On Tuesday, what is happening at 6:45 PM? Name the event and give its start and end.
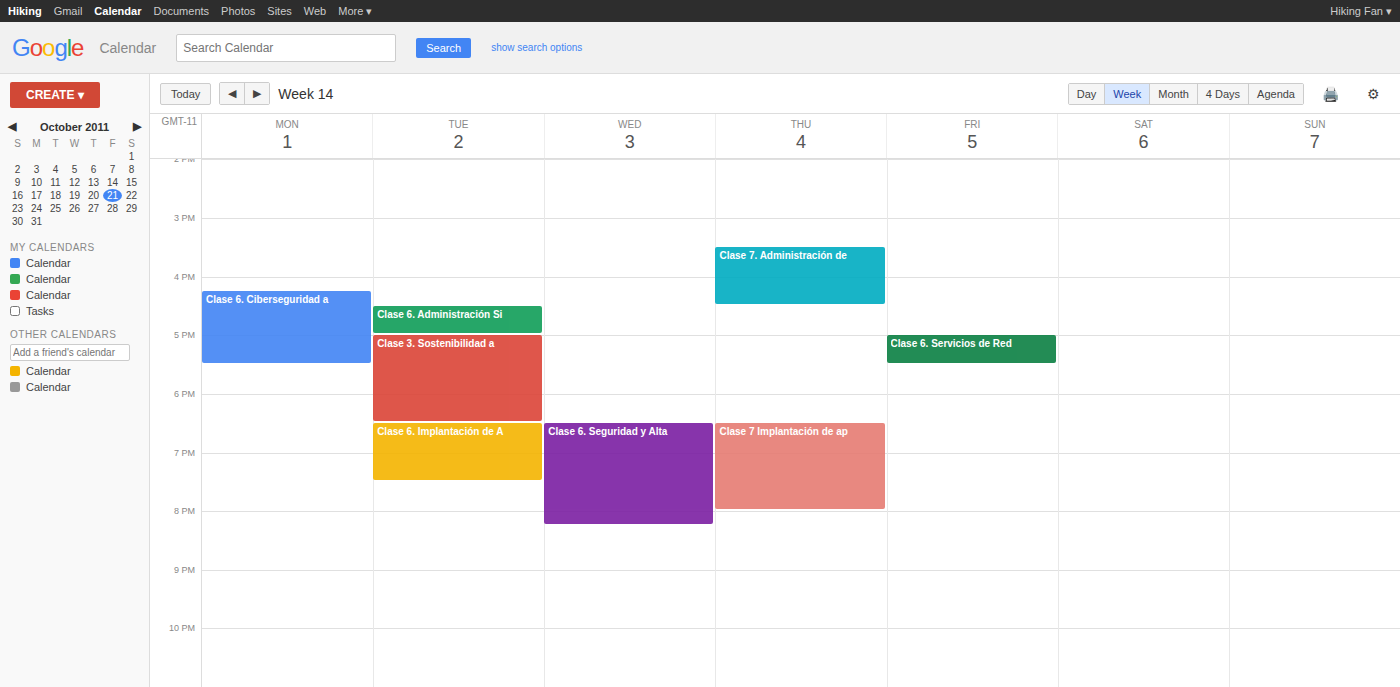
"Clase 6. Implantación de A", 6:30 PM to 7:30 PM